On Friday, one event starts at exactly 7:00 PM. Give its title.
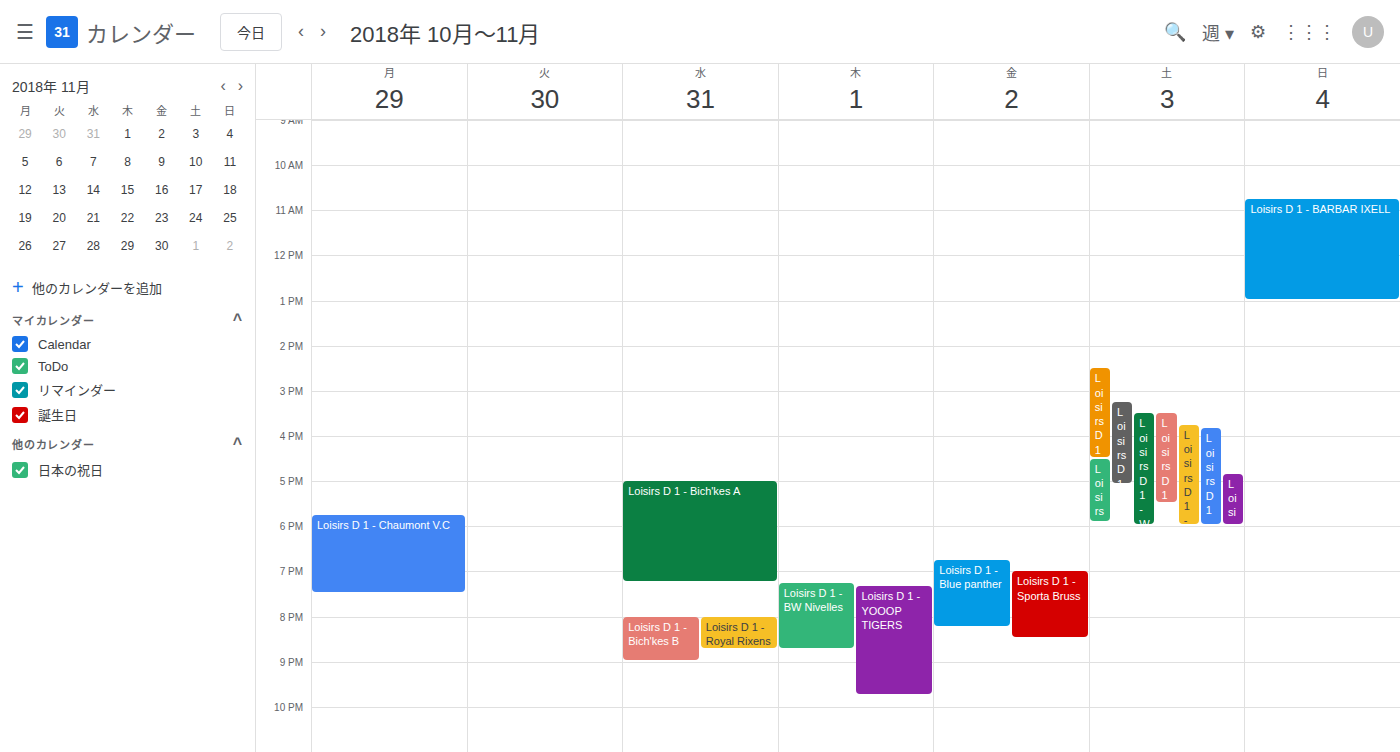
"Loisirs D 1 - Sporta Bruss"